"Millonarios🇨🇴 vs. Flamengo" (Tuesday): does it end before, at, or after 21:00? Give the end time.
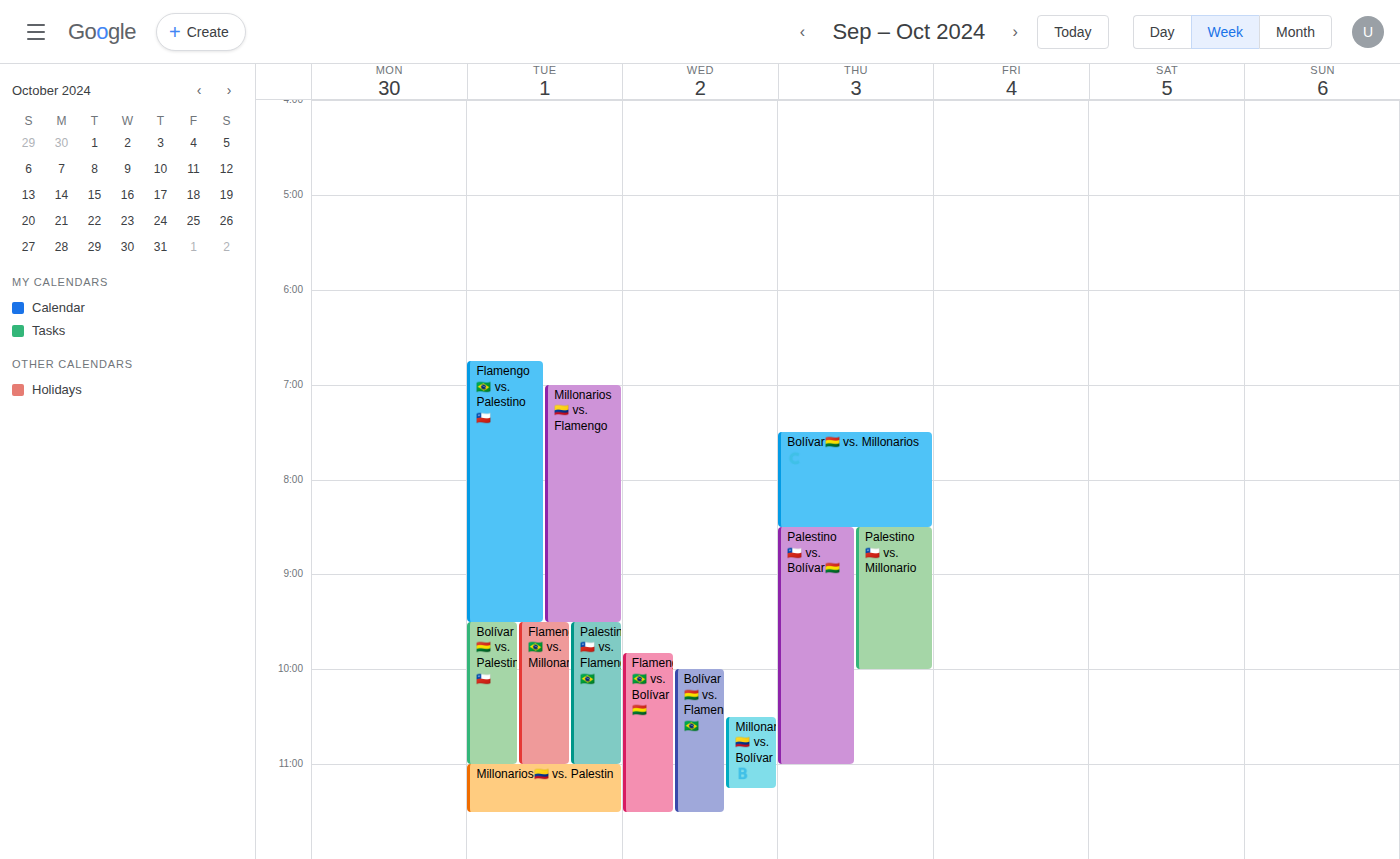
21:30 -- after 21:00, 30 minutes below the 21:00 line.